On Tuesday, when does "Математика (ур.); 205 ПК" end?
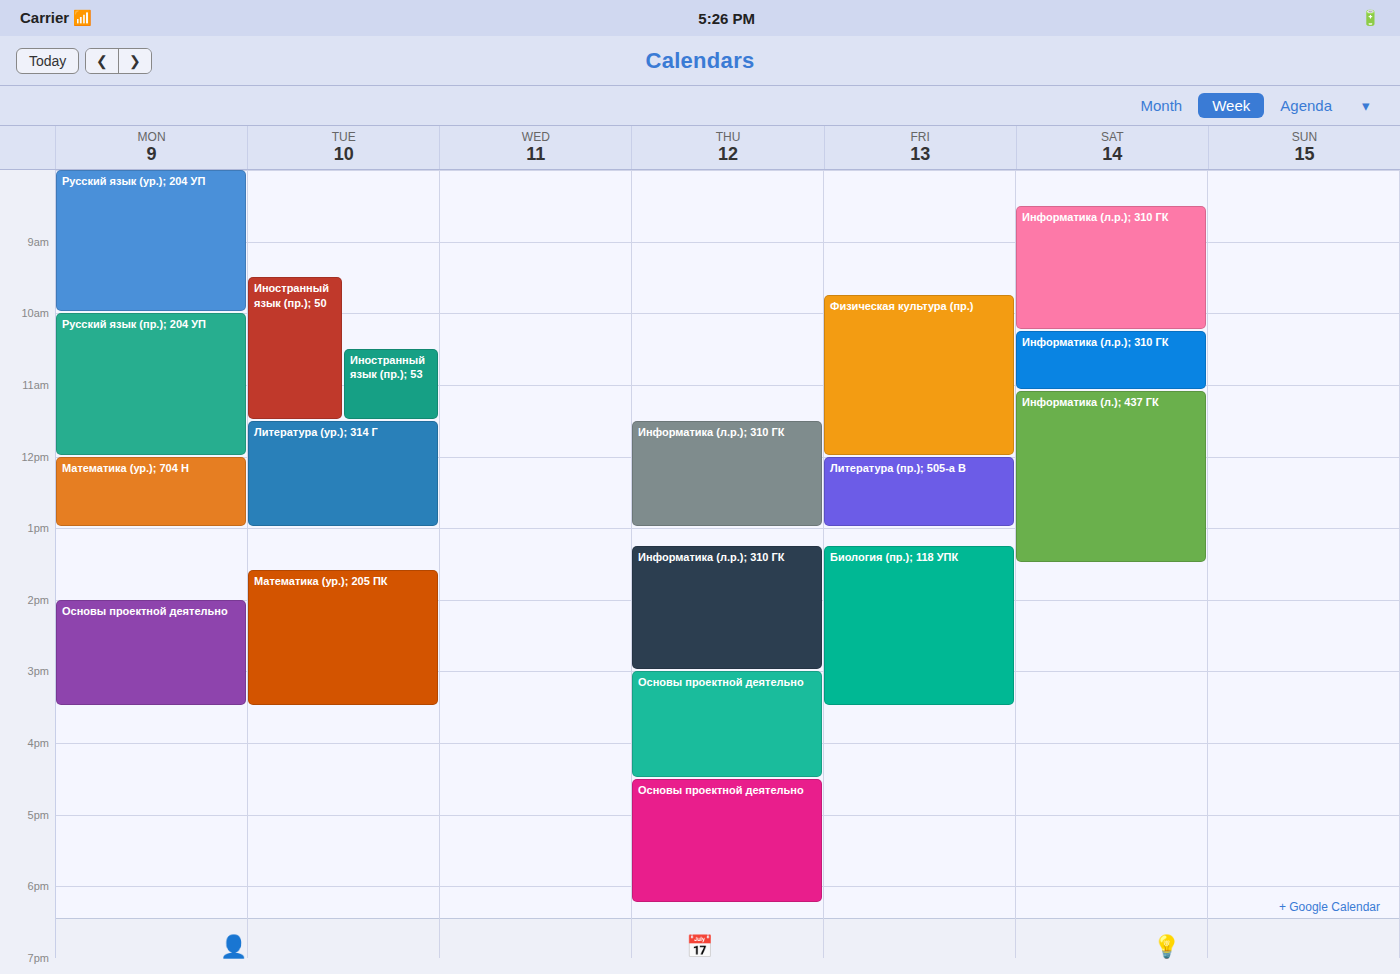
3:30 PM